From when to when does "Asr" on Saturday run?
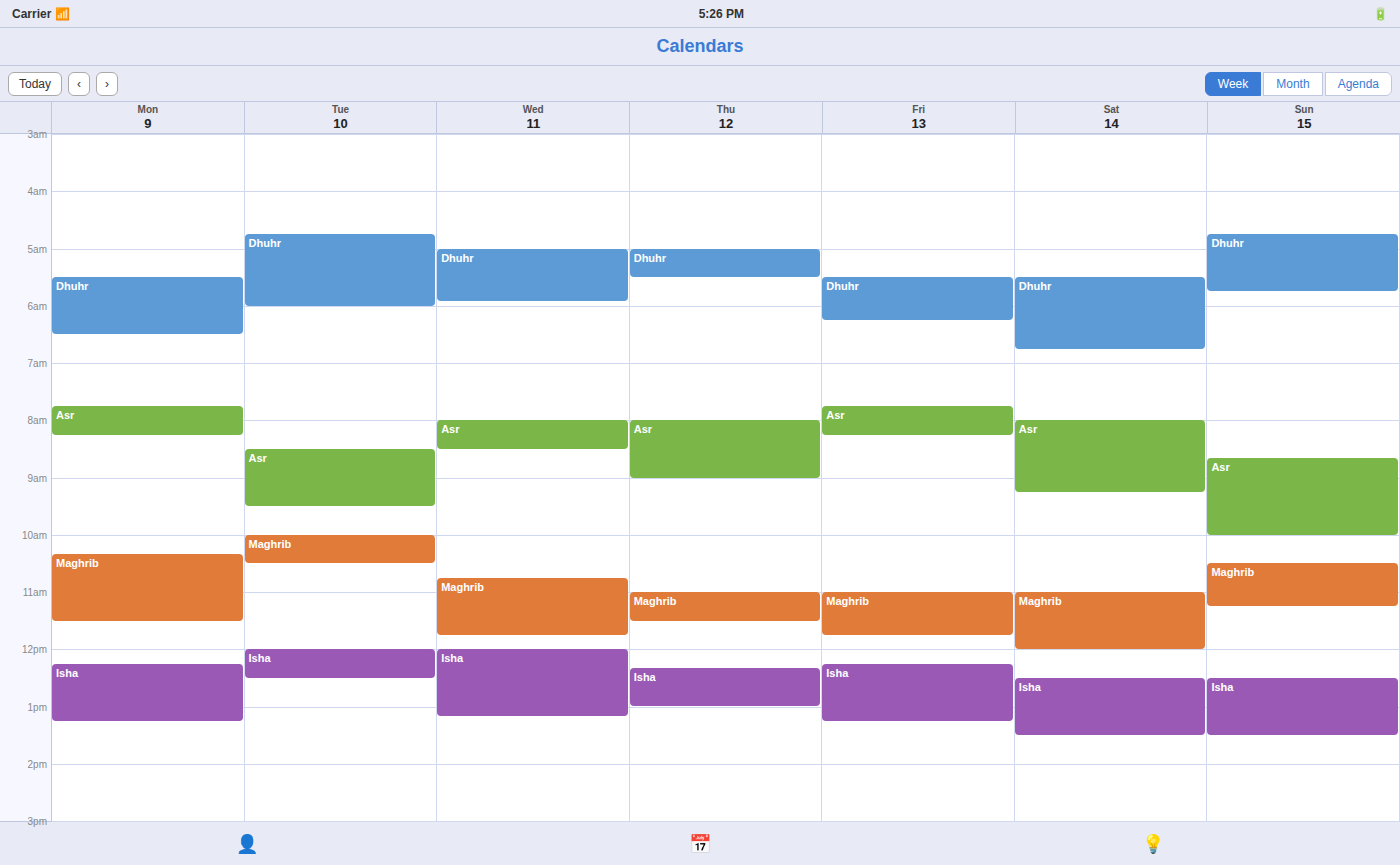
8:00 AM to 9:15 AM